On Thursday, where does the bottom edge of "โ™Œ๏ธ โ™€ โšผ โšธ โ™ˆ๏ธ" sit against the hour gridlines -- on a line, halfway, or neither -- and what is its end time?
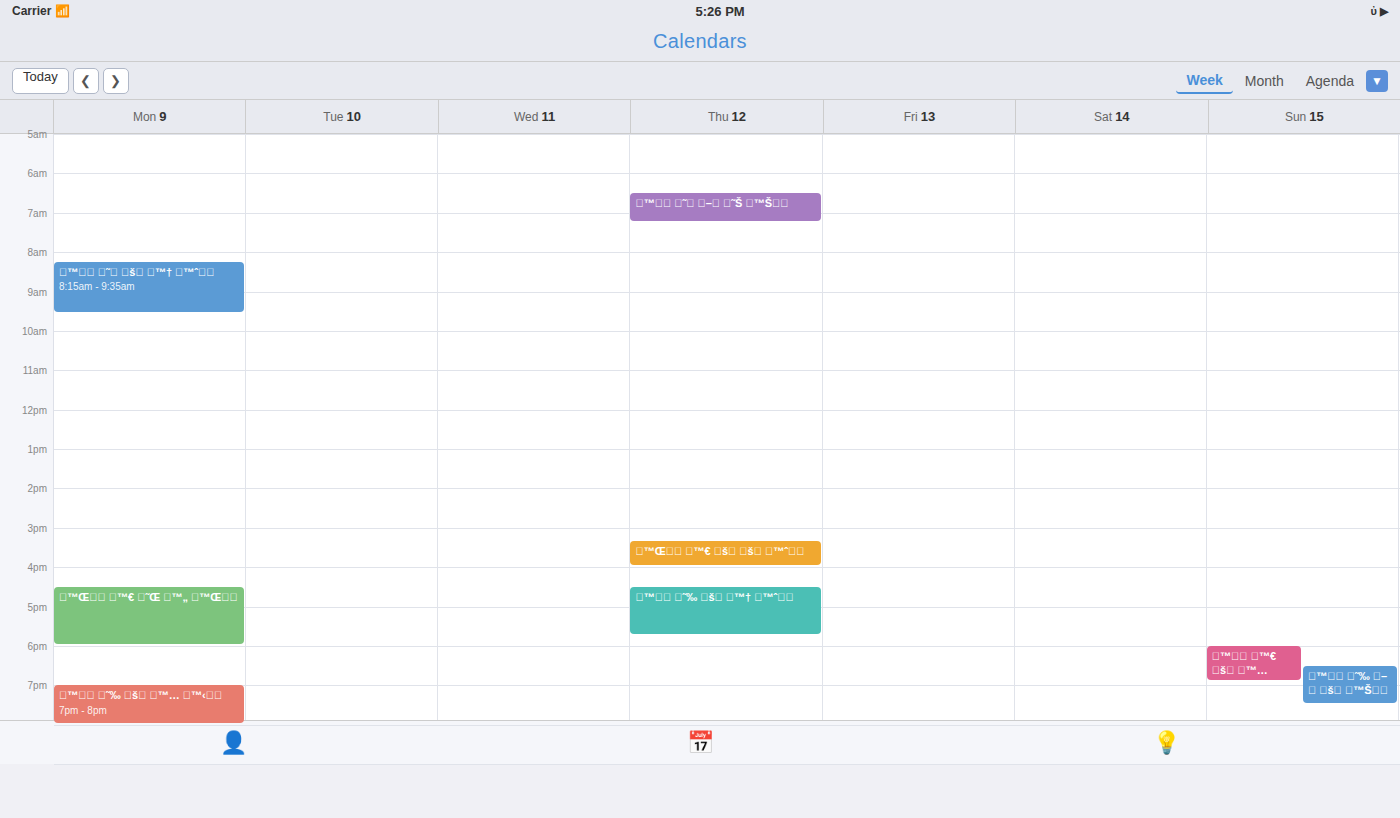
16:00 -- exactly on the 16:00 line.